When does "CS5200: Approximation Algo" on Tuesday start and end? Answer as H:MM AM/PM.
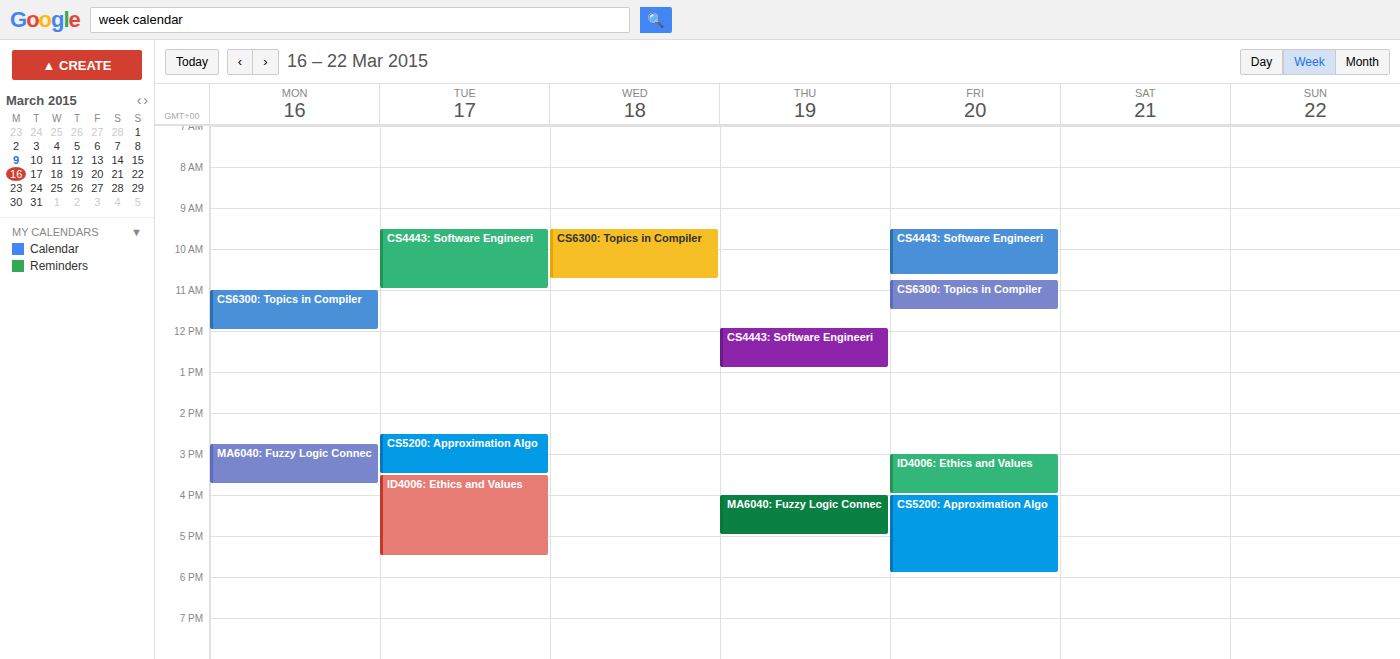
2:30 PM to 3:30 PM